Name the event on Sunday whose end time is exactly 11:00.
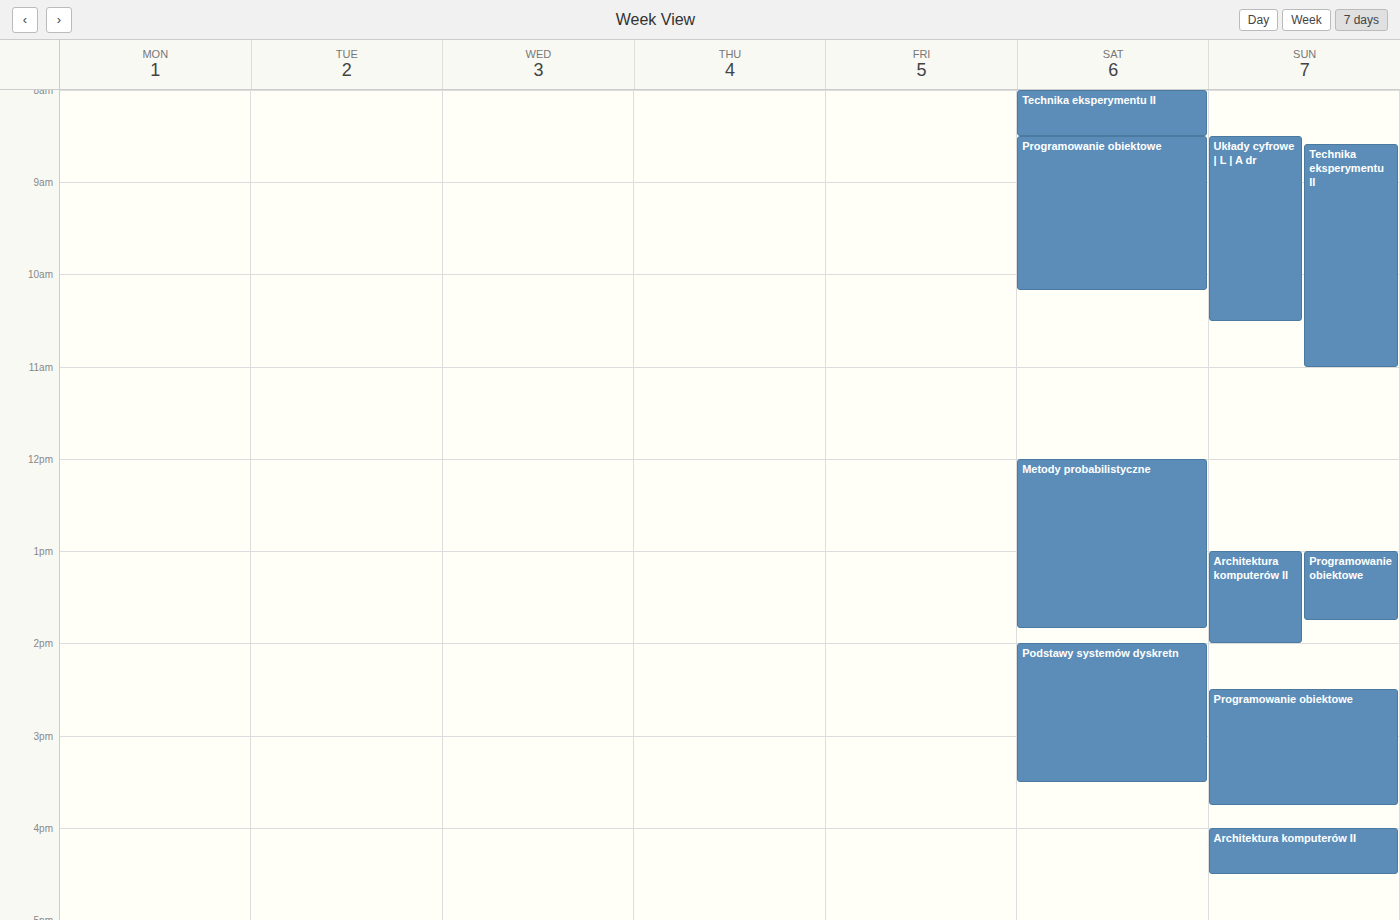
"Technika eksperymentu II"